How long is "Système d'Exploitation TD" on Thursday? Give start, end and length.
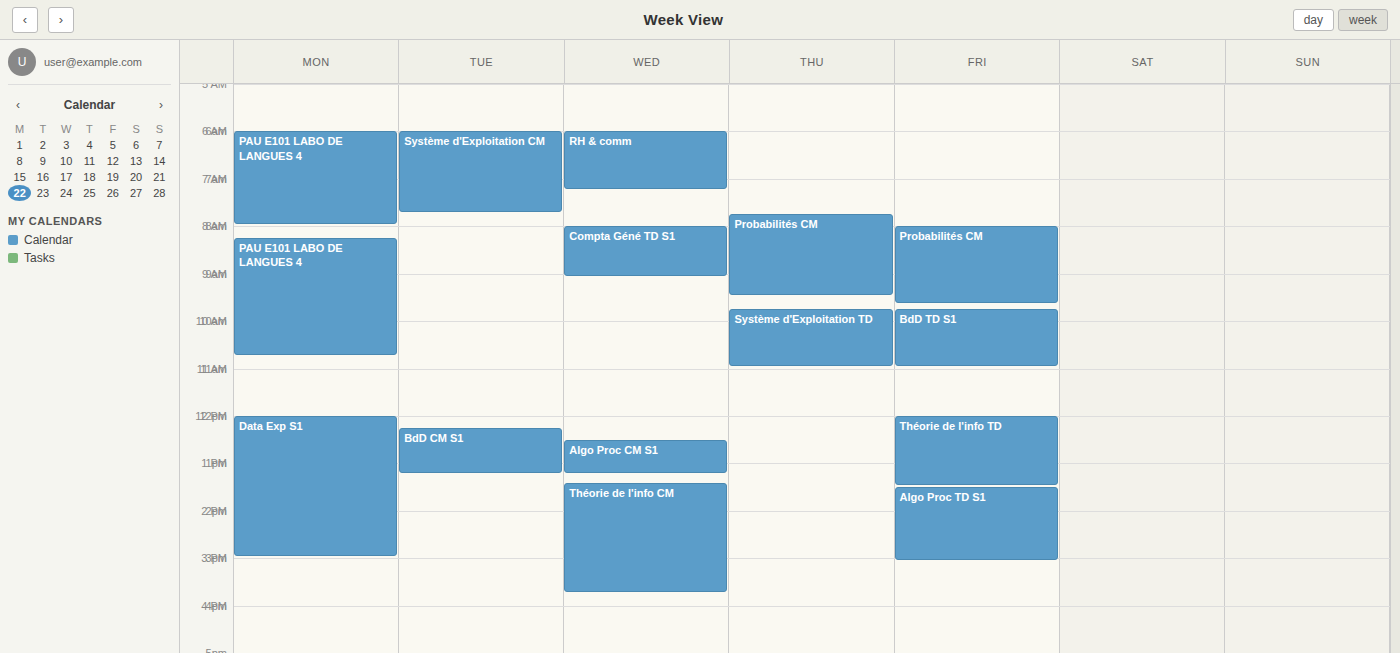
9:45 AM to 11:00 AM, 1 hour 15 minutes